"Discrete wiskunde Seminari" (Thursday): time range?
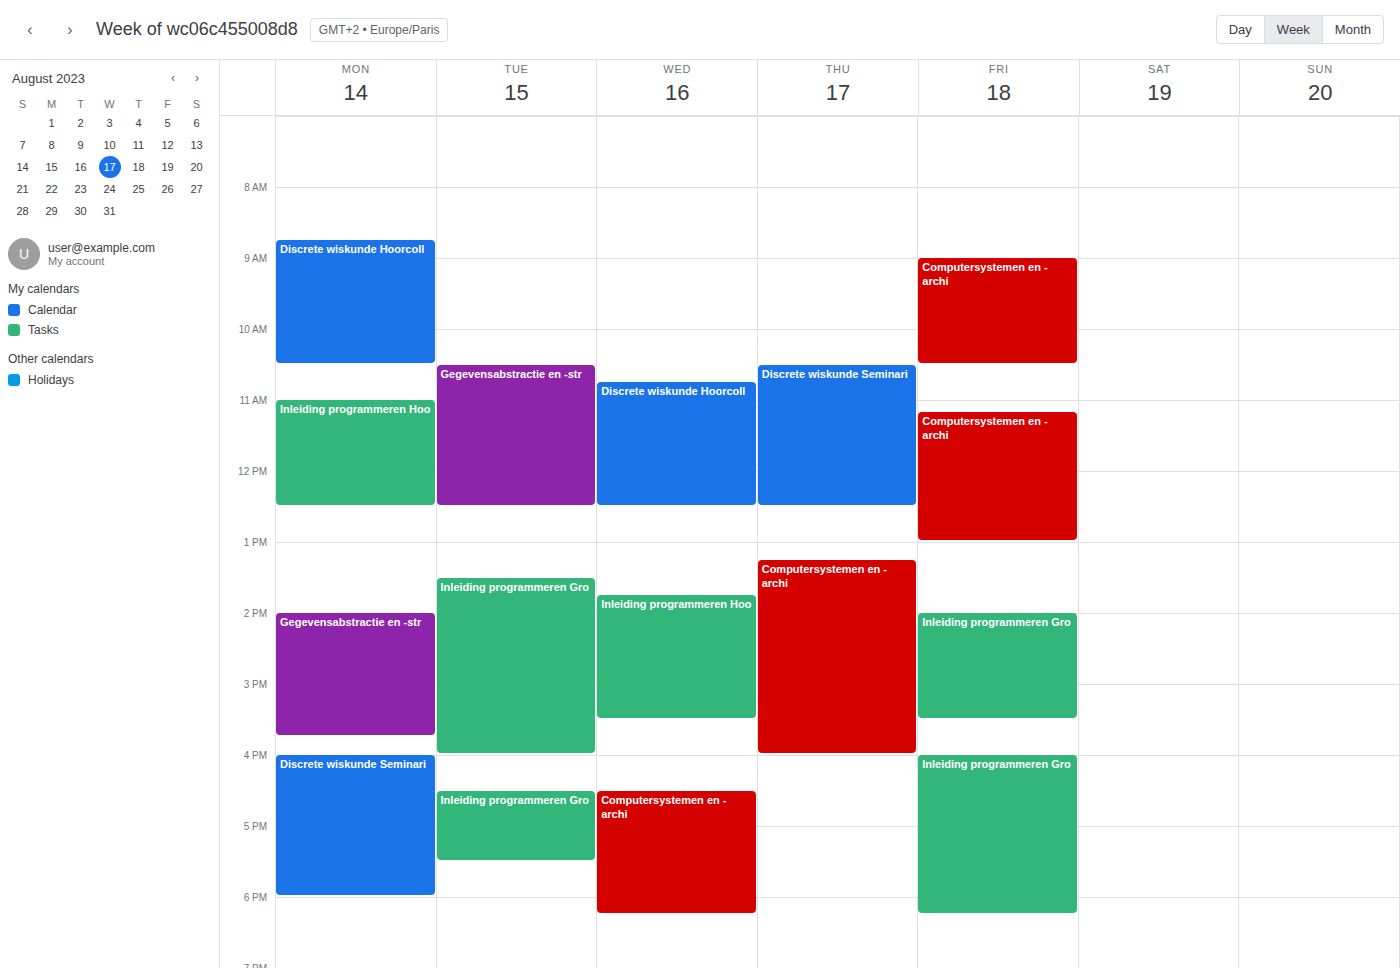
10:30 AM to 12:30 PM